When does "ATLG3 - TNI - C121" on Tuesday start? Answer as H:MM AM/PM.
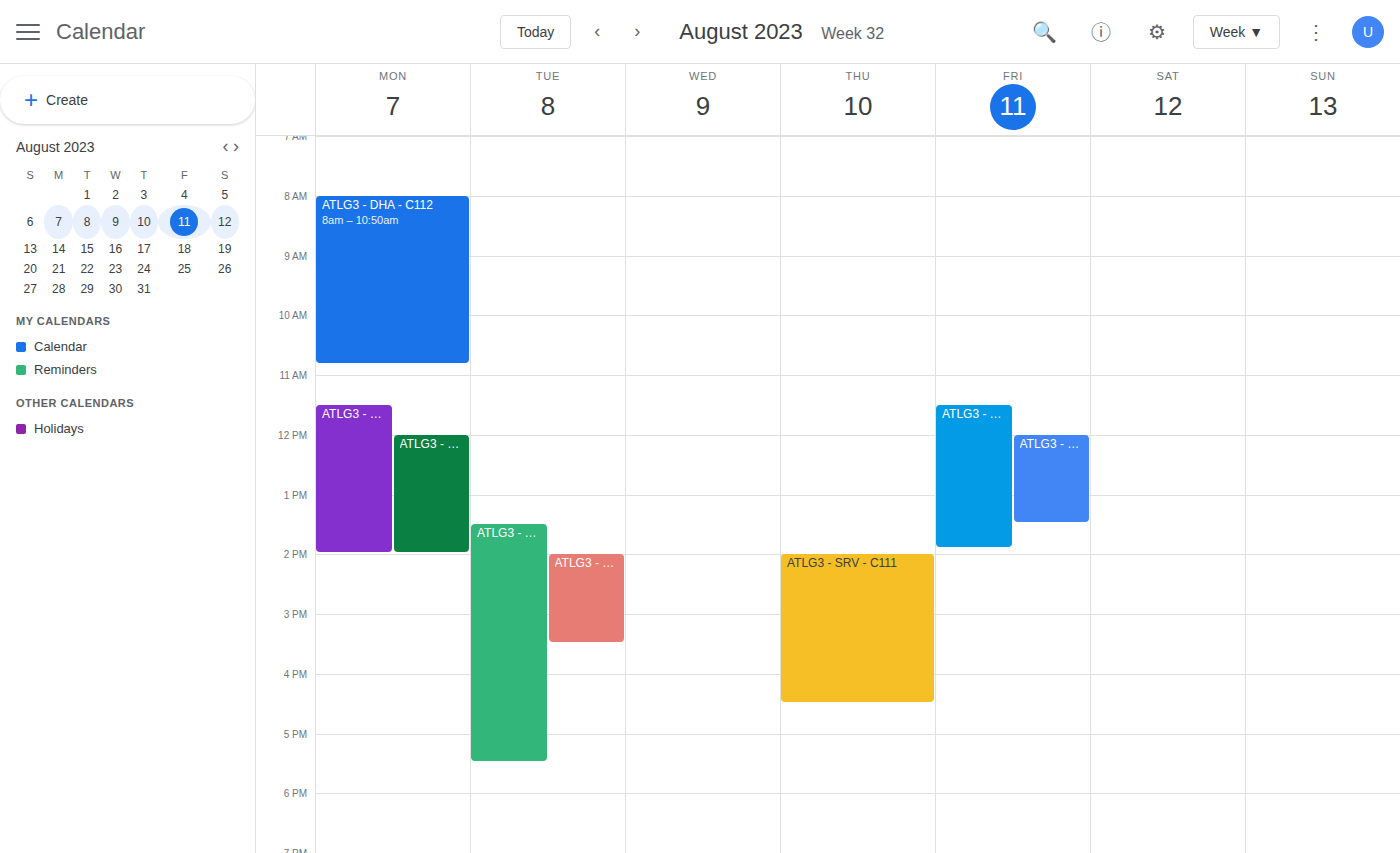
1:30 PM